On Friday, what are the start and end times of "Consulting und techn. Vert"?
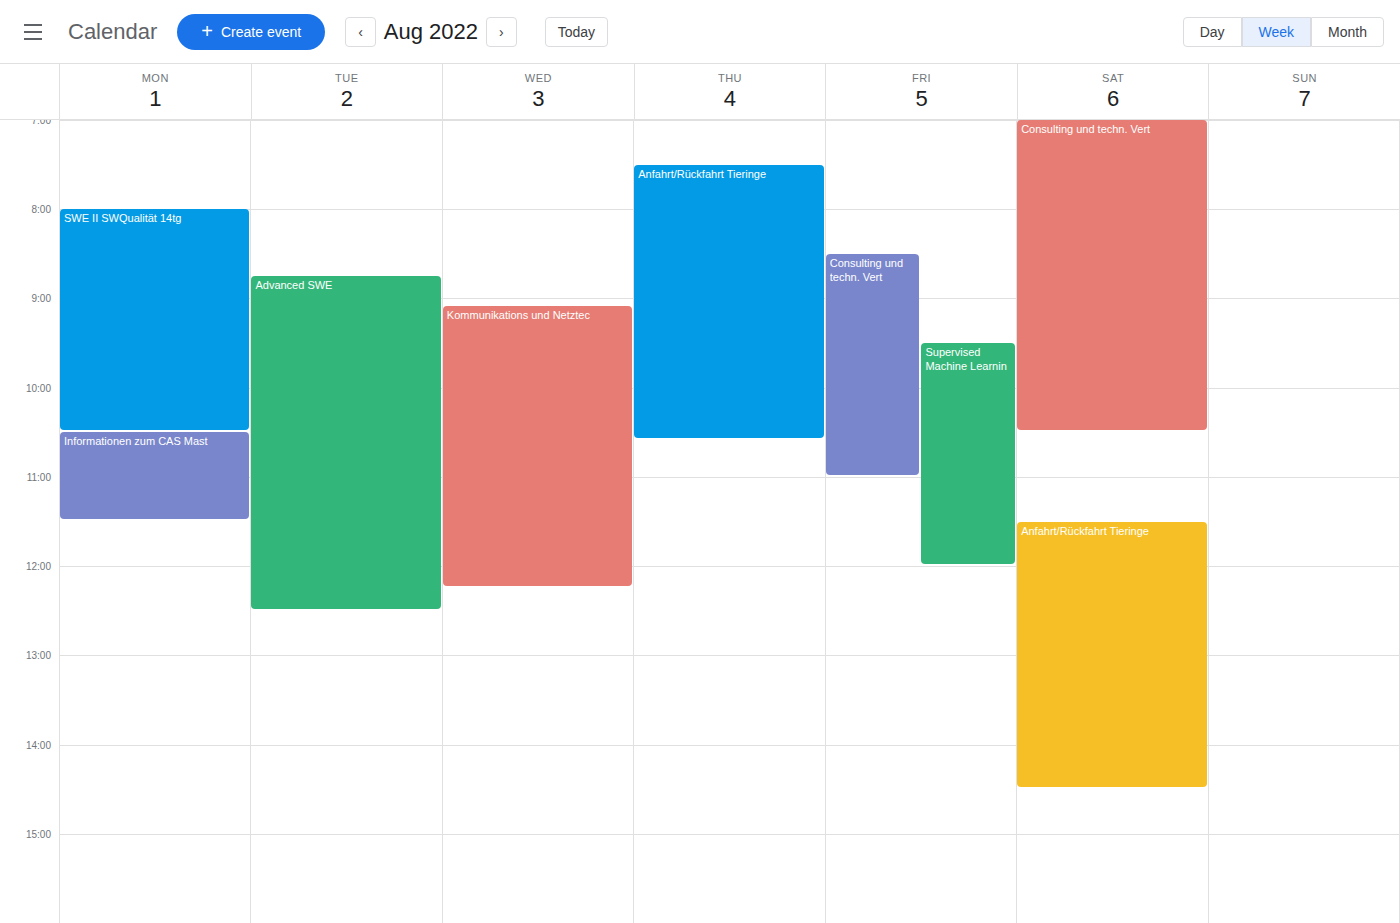
8:30 AM to 11:00 AM